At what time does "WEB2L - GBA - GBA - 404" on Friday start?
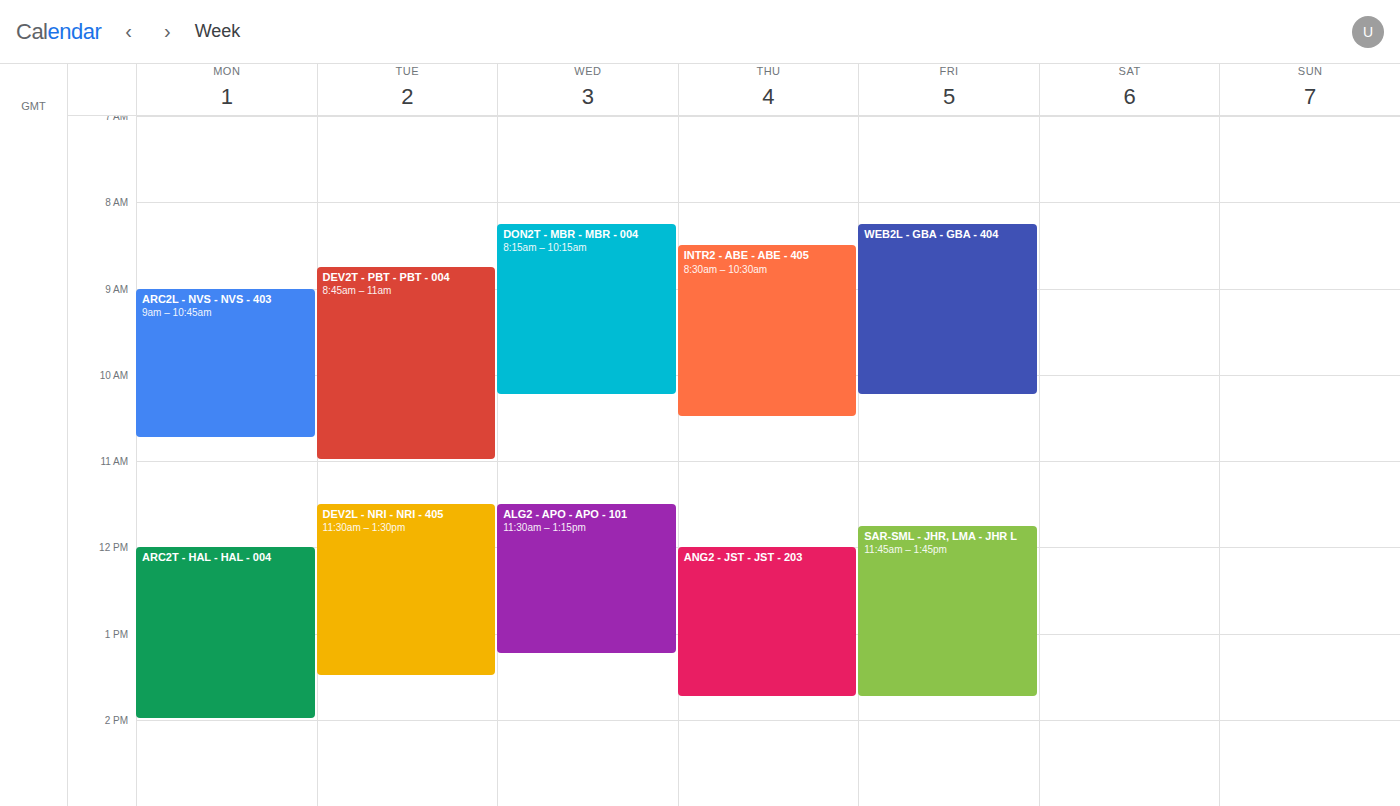
08:15